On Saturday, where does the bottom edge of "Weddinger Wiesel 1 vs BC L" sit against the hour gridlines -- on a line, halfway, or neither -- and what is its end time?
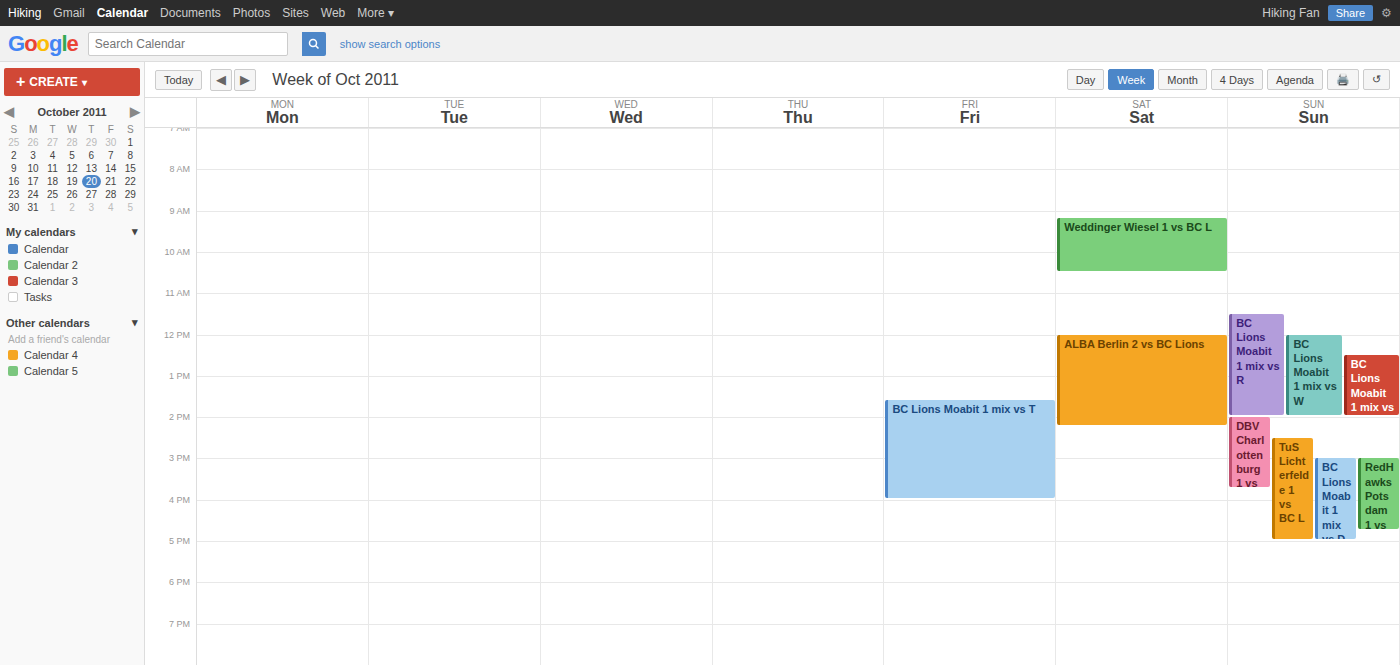
10:30 AM -- halfway between the 10 AM and 11 AM lines.